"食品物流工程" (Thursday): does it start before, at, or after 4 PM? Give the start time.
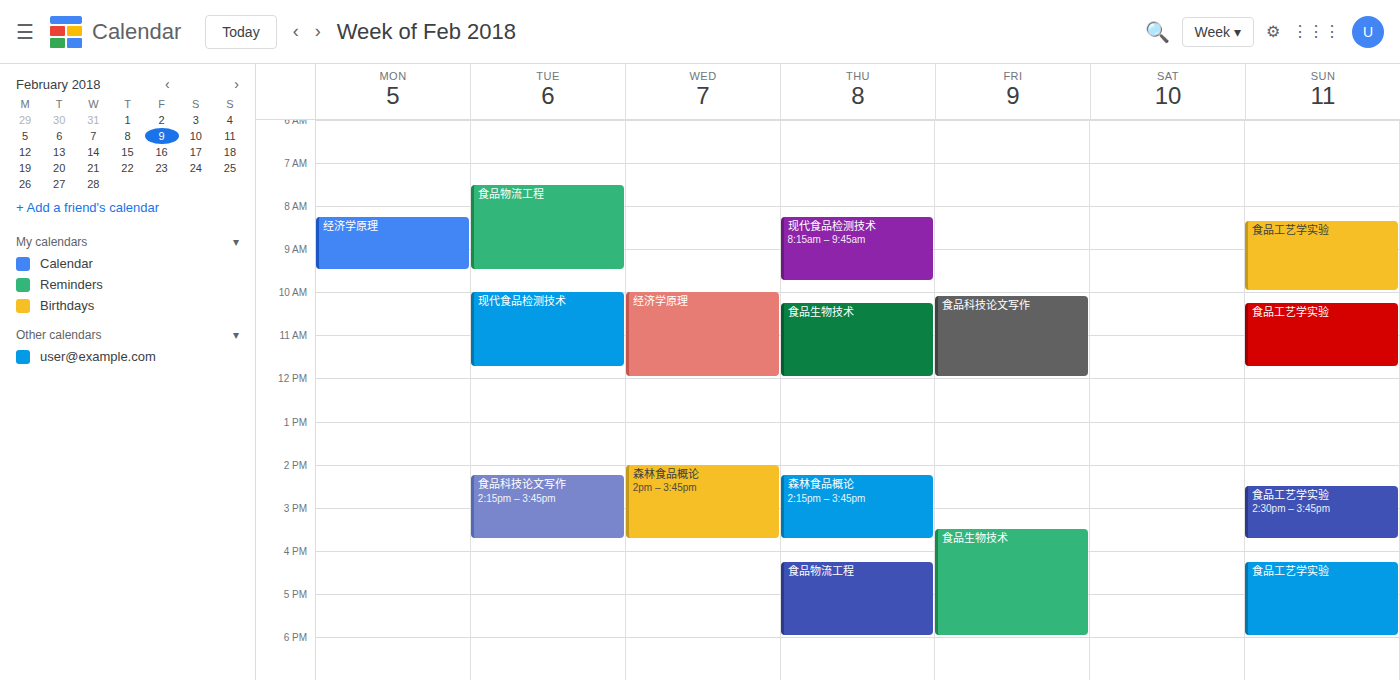
4:15 PM -- after 4 PM, 15 minutes below the 4 PM line.